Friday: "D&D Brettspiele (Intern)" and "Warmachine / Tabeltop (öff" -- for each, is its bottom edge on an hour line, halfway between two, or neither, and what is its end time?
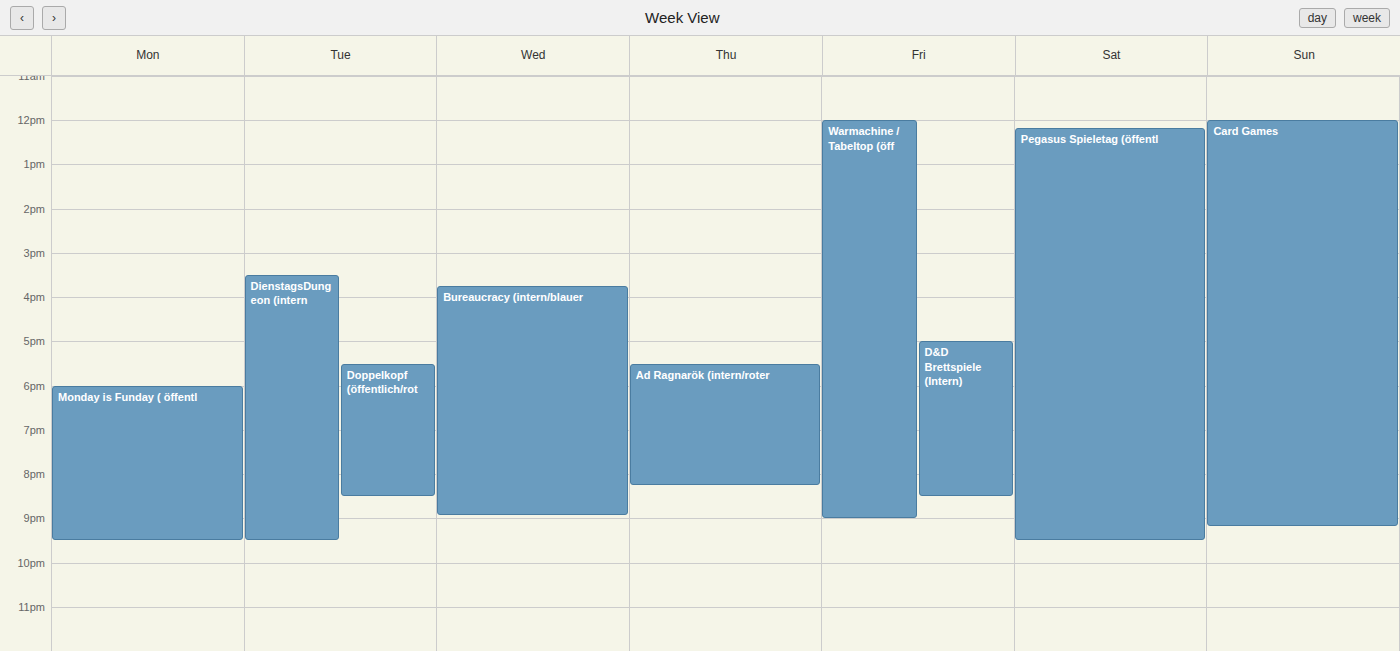
"D&D Brettspiele (Intern)": 8:30 PM, halfway between the 8 PM and 9 PM lines. "Warmachine / Tabeltop (öff": 9:00 PM, exactly on the 9 PM line.